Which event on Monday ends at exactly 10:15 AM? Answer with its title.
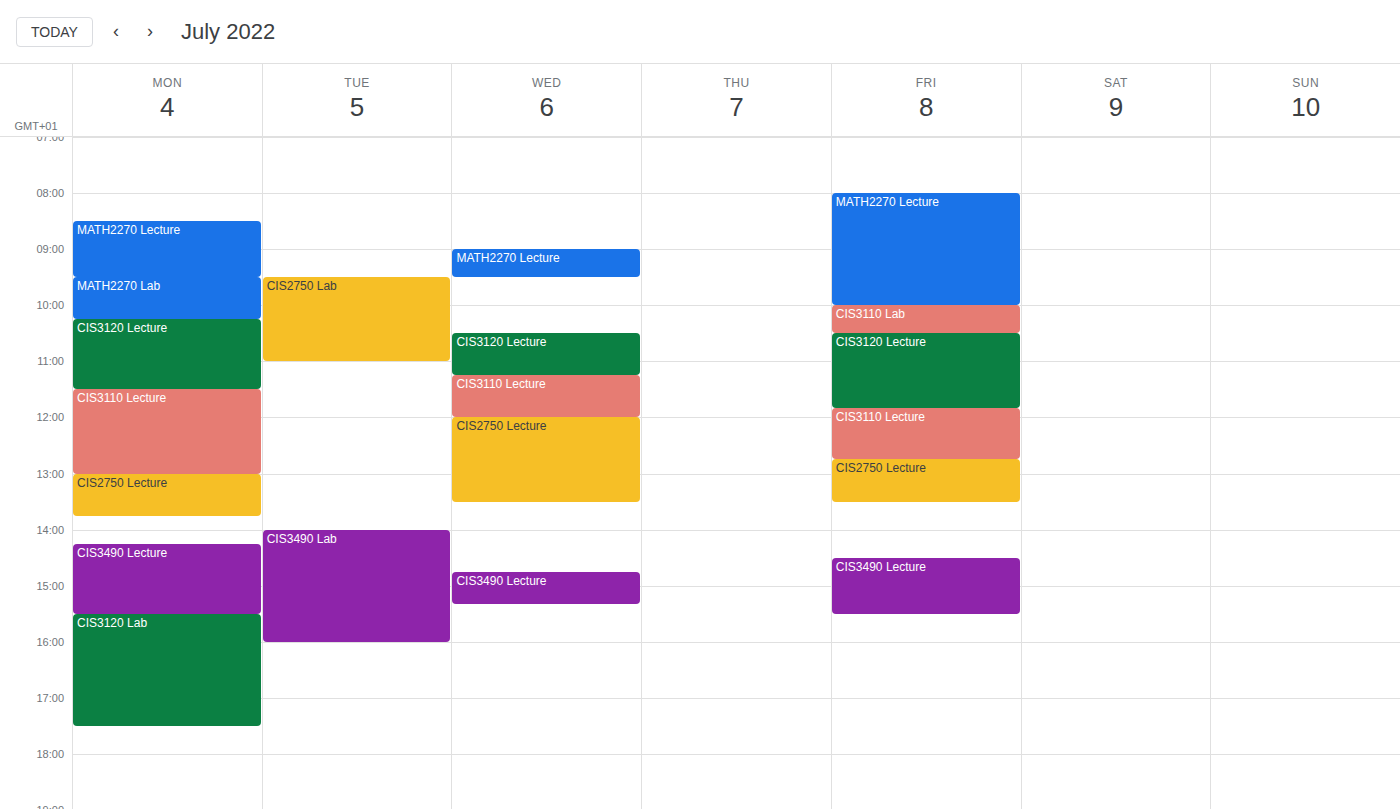
"MATH2270 Lab"